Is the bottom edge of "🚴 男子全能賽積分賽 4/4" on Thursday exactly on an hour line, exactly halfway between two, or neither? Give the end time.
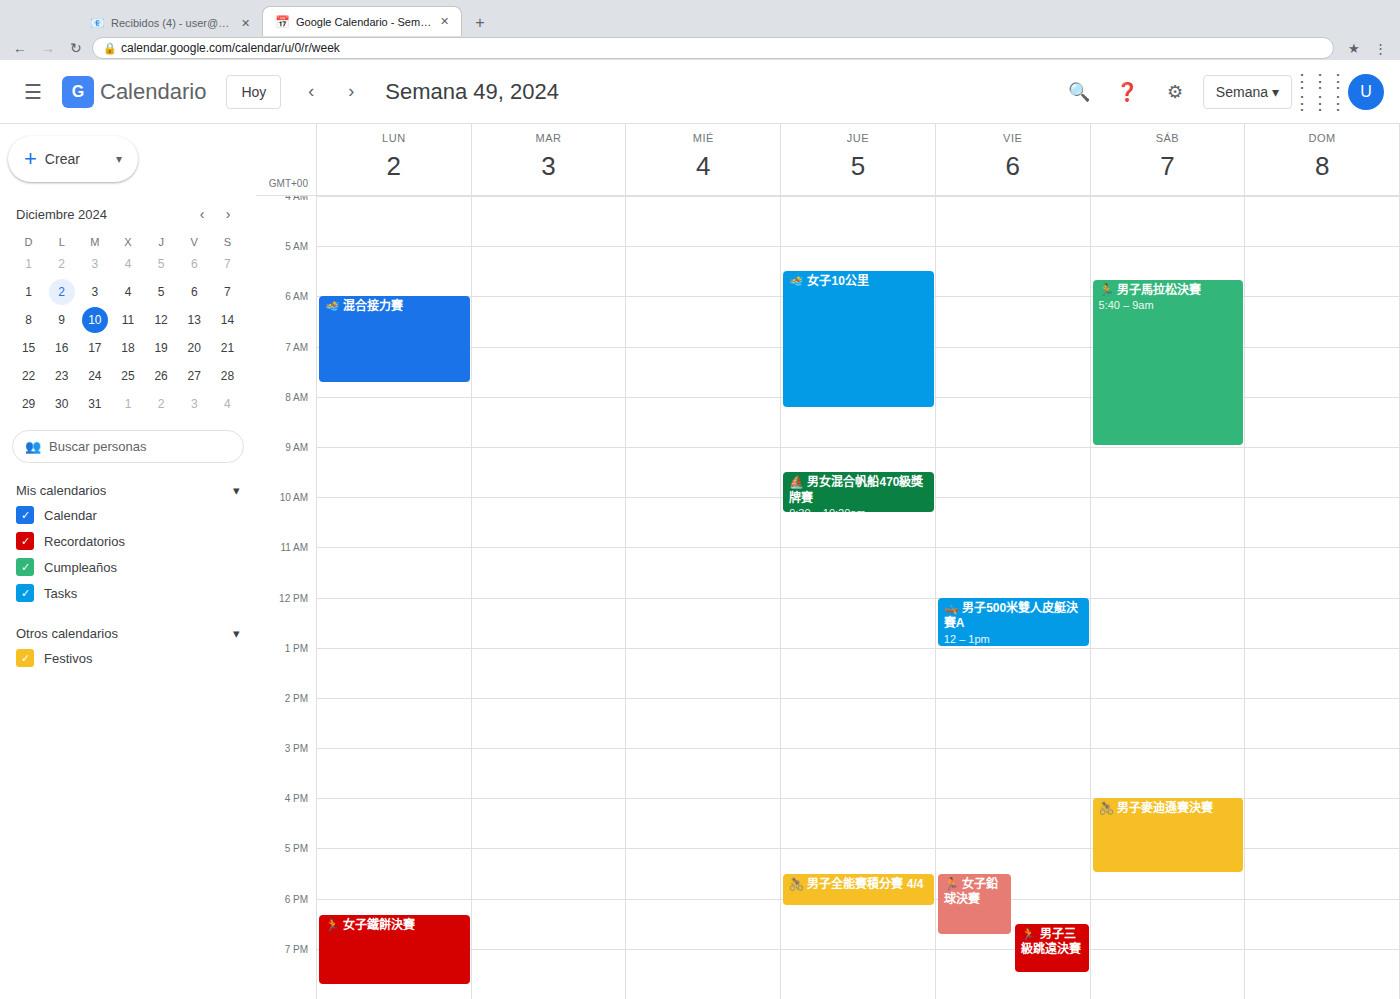
6:10 PM -- neither: 10 minutes below the 6 PM line and 50 minutes above the 7 PM line.